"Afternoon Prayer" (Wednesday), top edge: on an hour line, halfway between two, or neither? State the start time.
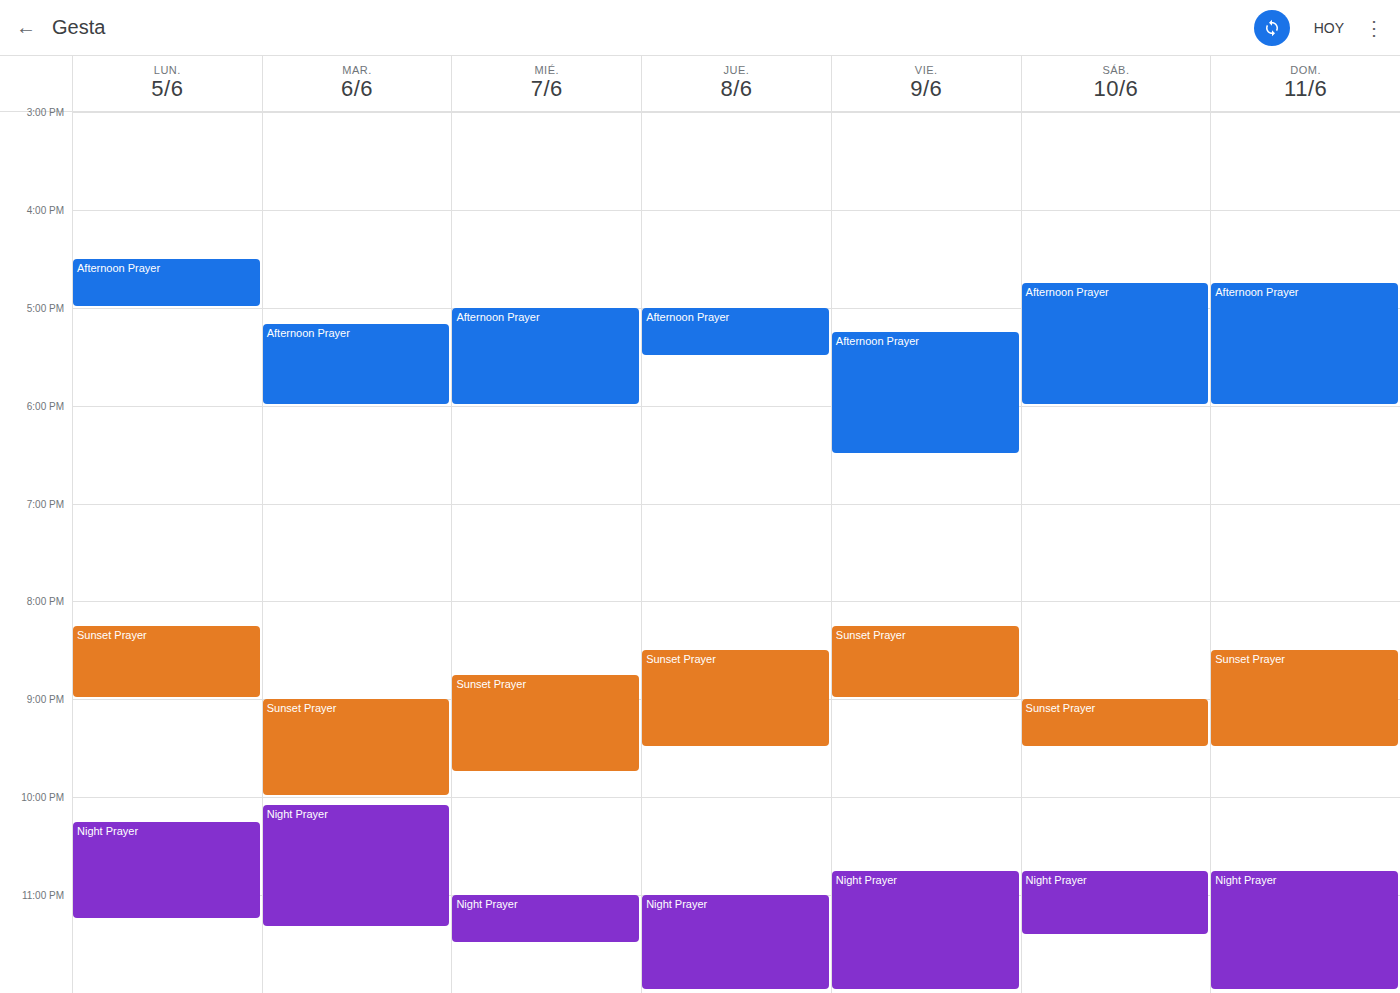
5:00 PM -- exactly on the 5 PM line.